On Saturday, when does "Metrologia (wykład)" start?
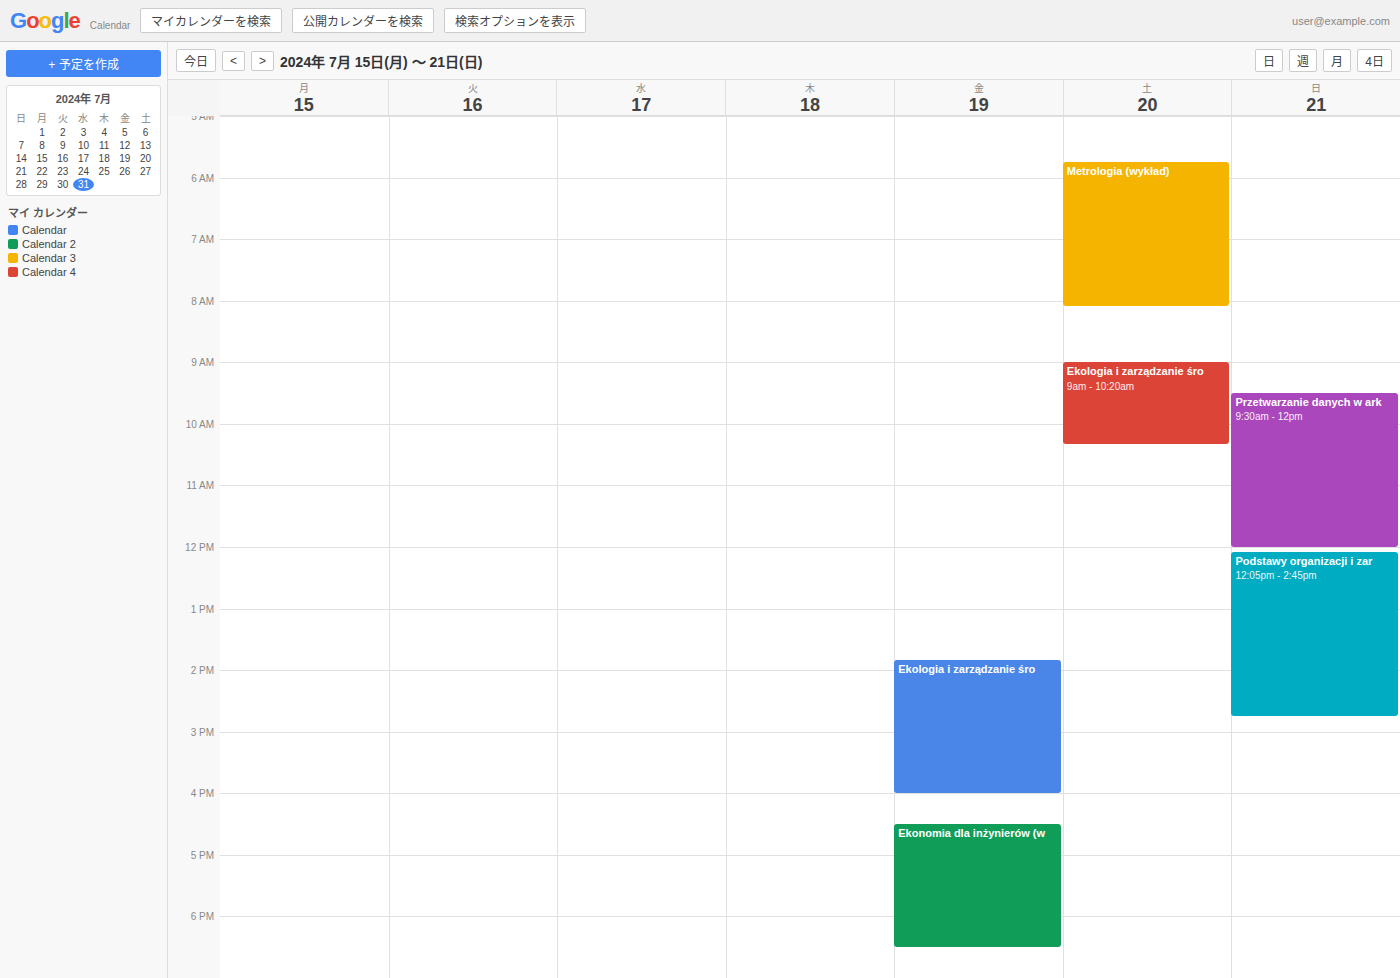
5:45 AM